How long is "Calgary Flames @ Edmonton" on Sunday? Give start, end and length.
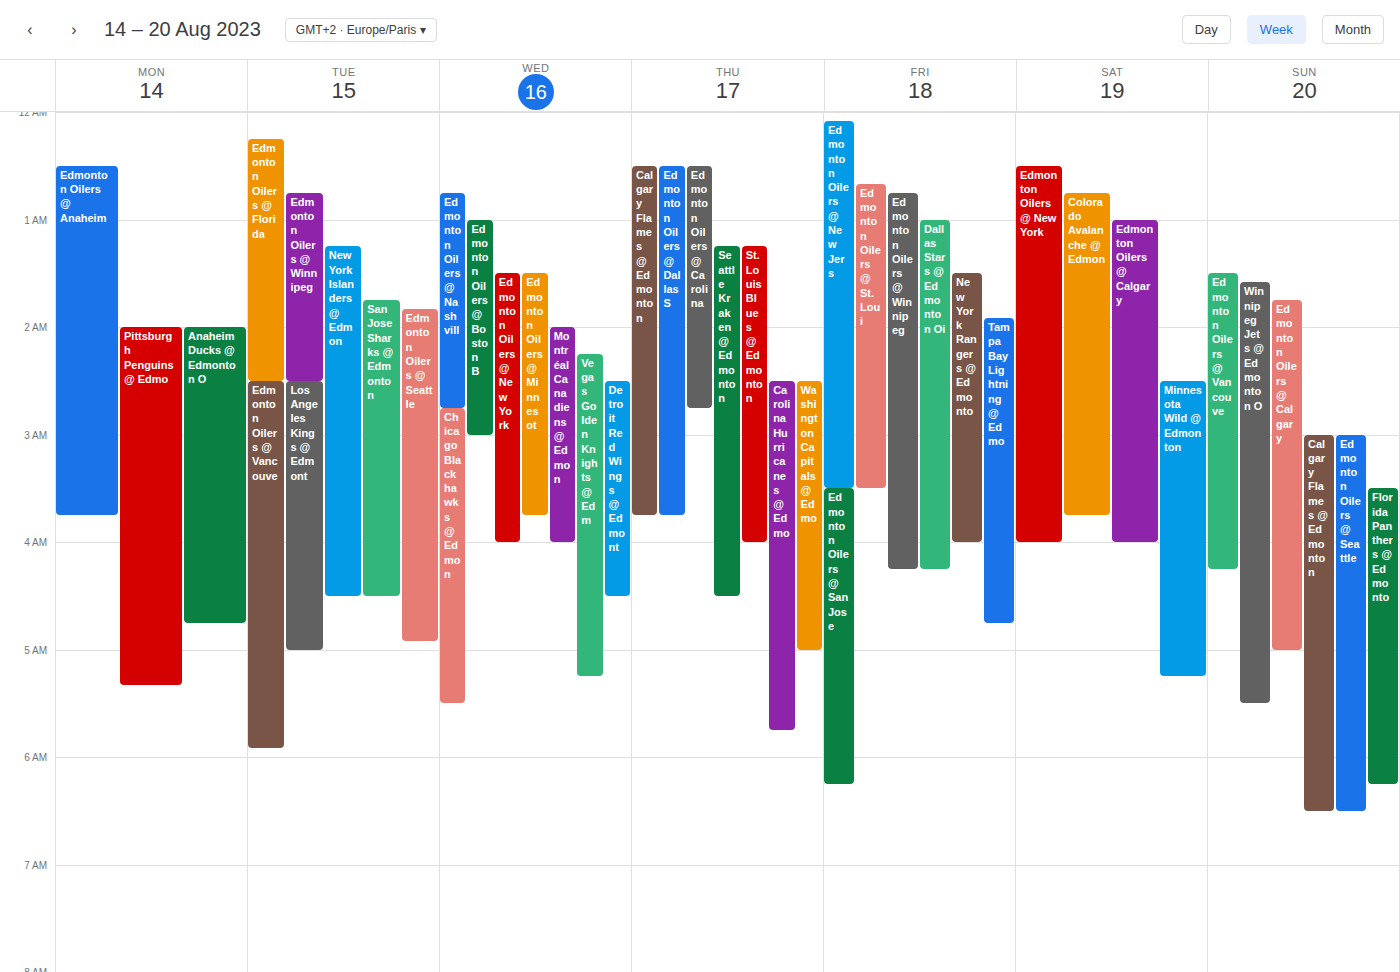
3:00 AM to 6:30 AM, 3 hours 30 minutes